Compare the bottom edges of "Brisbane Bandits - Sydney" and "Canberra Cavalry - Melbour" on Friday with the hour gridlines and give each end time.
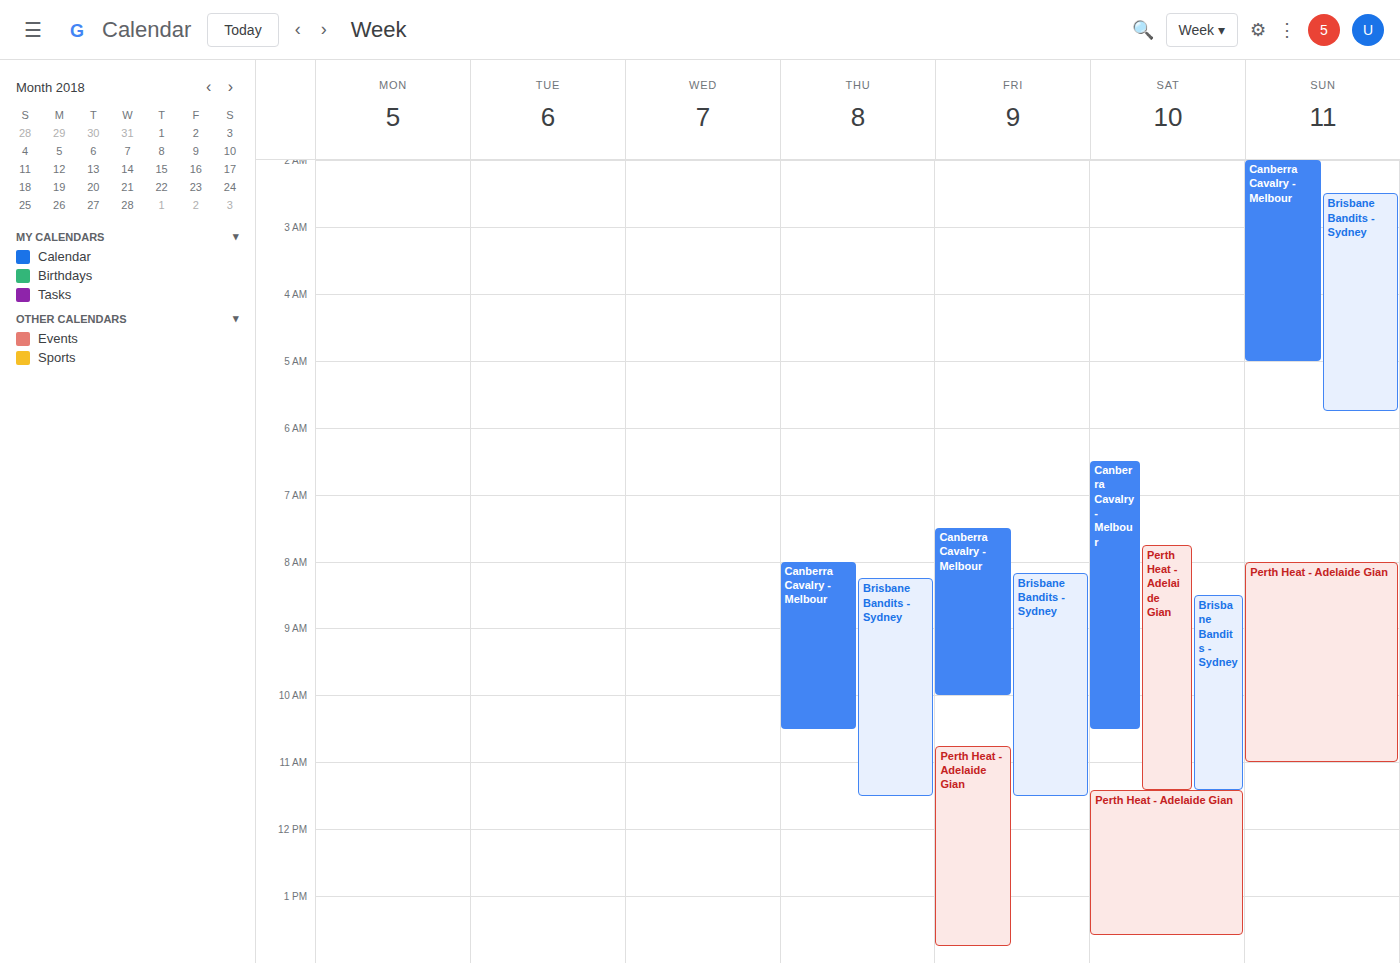
"Brisbane Bandits - Sydney": 11:30 AM, halfway between the 11 AM and 12 PM lines. "Canberra Cavalry - Melbour": 10:00 AM, exactly on the 10 AM line.